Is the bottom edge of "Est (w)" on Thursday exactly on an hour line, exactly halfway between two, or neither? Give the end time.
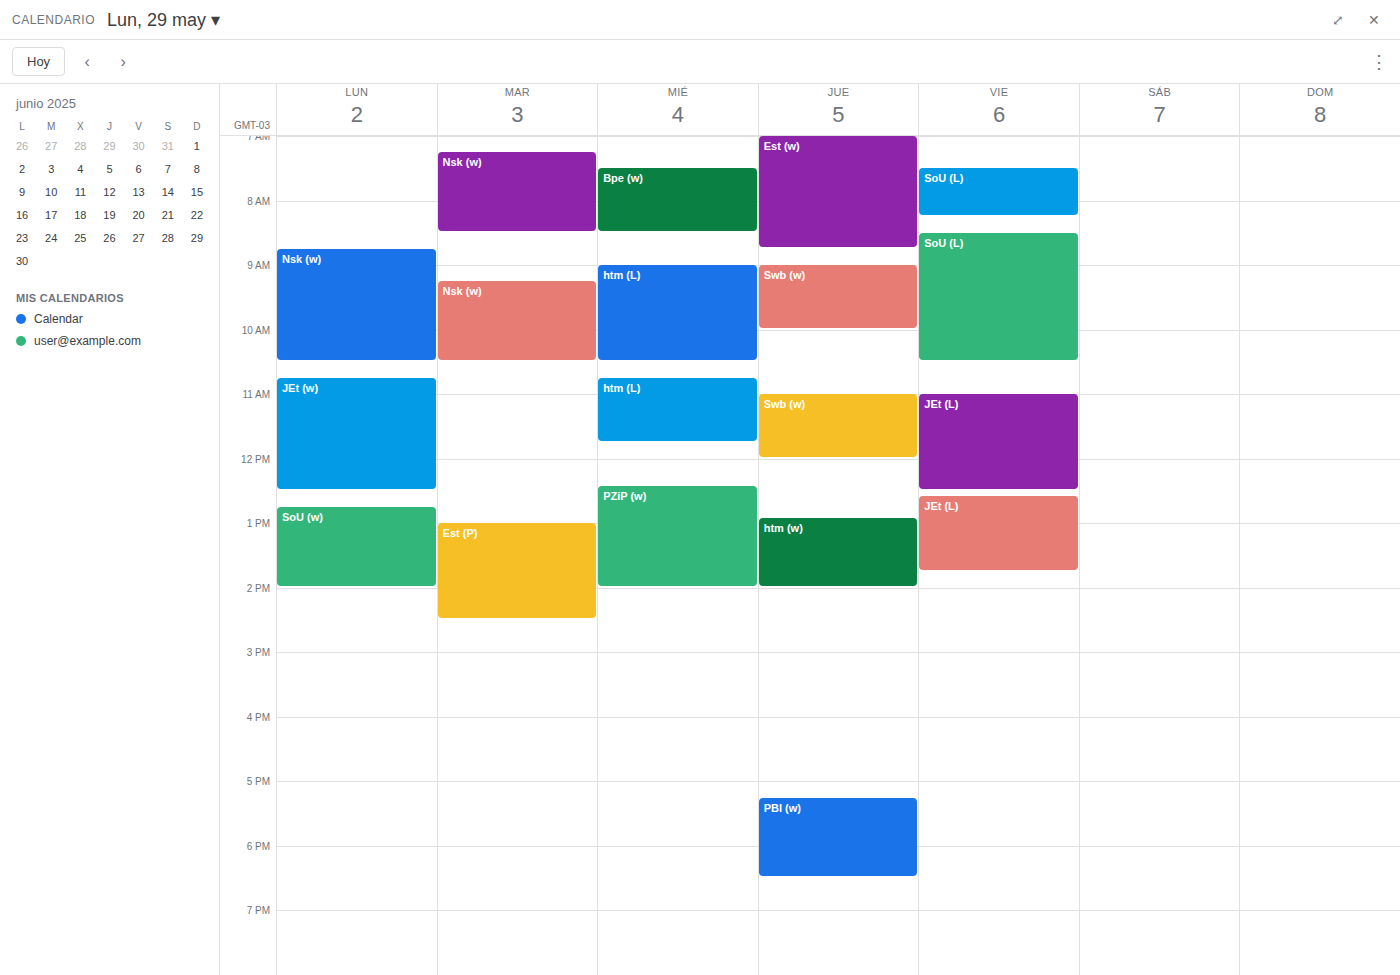
8:45 AM -- neither: three quarters of the way from the 8 AM line to the 9 AM line.